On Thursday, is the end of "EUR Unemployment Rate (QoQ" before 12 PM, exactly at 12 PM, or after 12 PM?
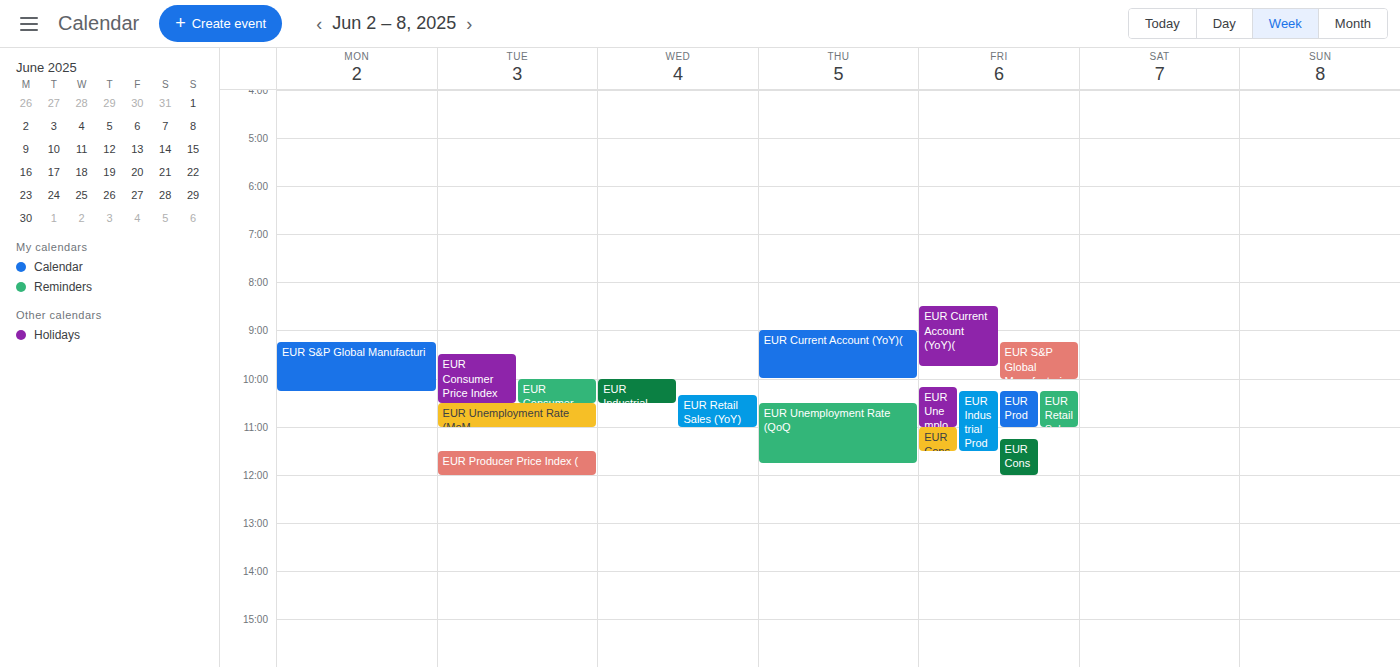
11:45 AM -- before 12 PM, 15 minutes above the 12 PM line.